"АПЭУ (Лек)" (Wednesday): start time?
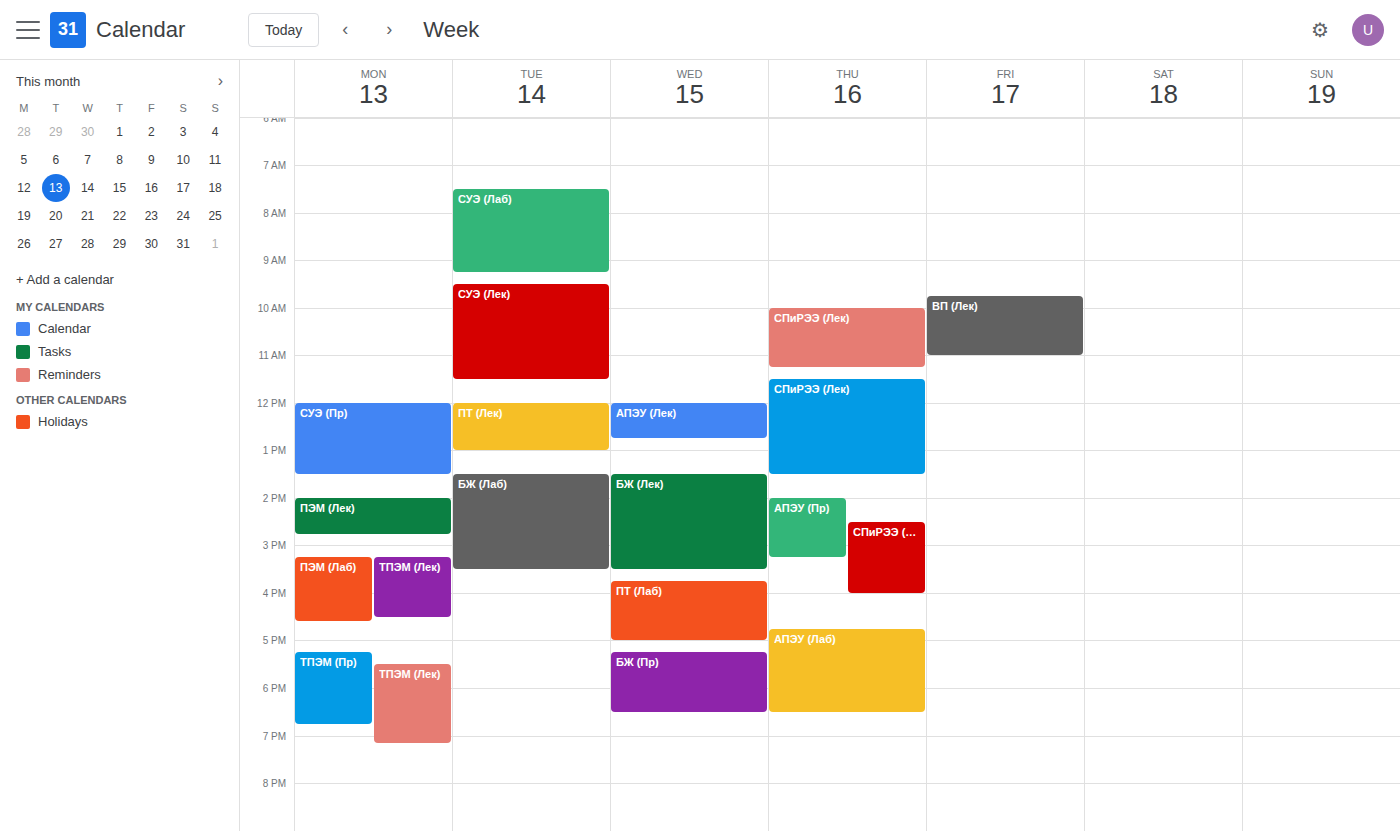
12:00 PM